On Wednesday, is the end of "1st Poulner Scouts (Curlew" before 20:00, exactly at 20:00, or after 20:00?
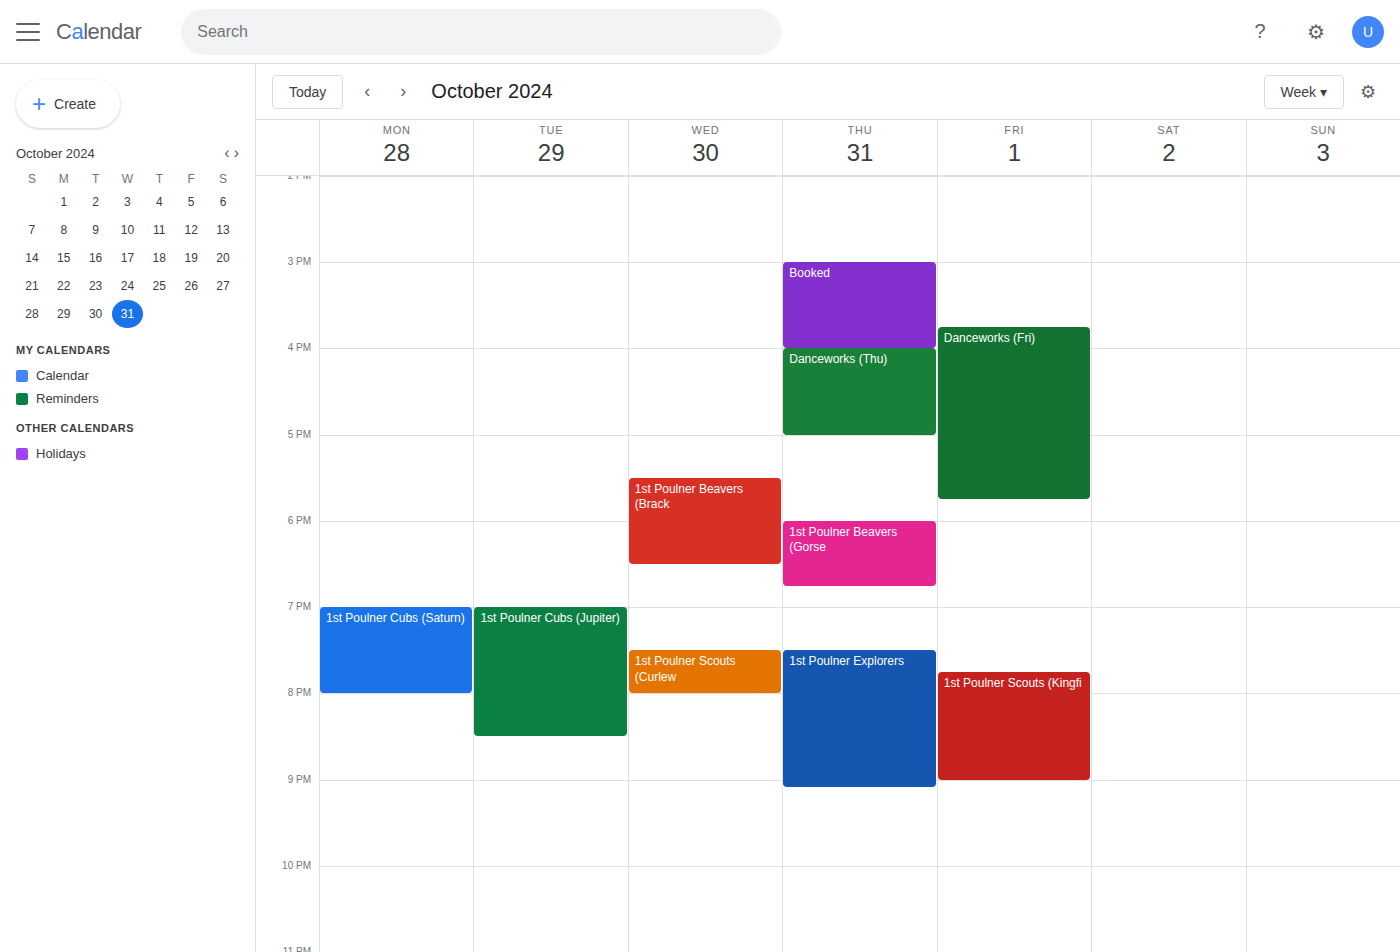
20:00 -- exactly at 20:00, on the 20:00 line.